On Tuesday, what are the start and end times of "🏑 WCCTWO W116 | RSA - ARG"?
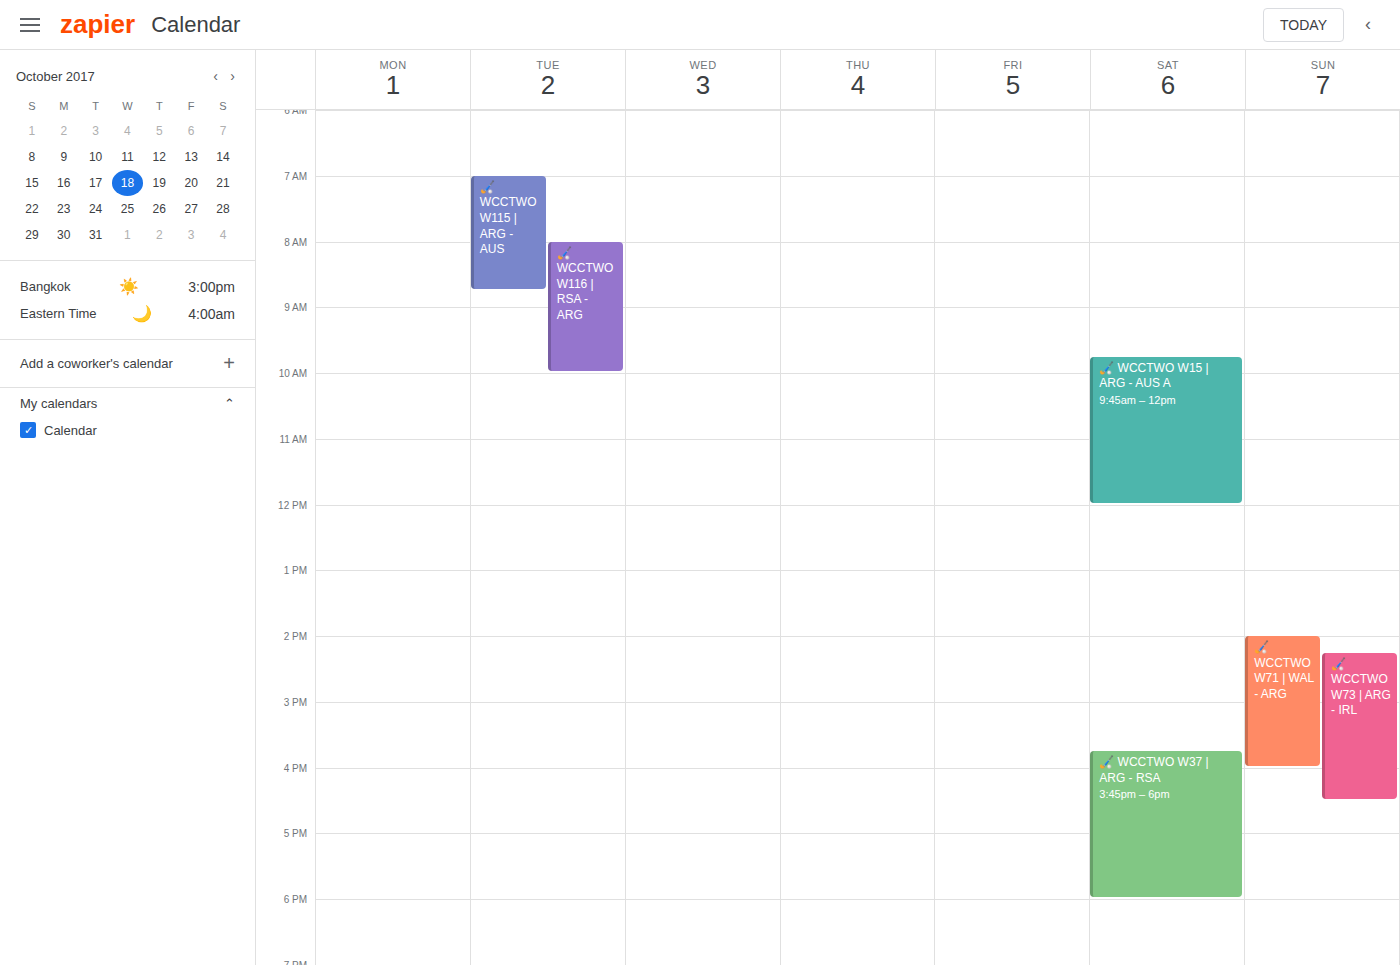
8:00 AM to 10:00 AM